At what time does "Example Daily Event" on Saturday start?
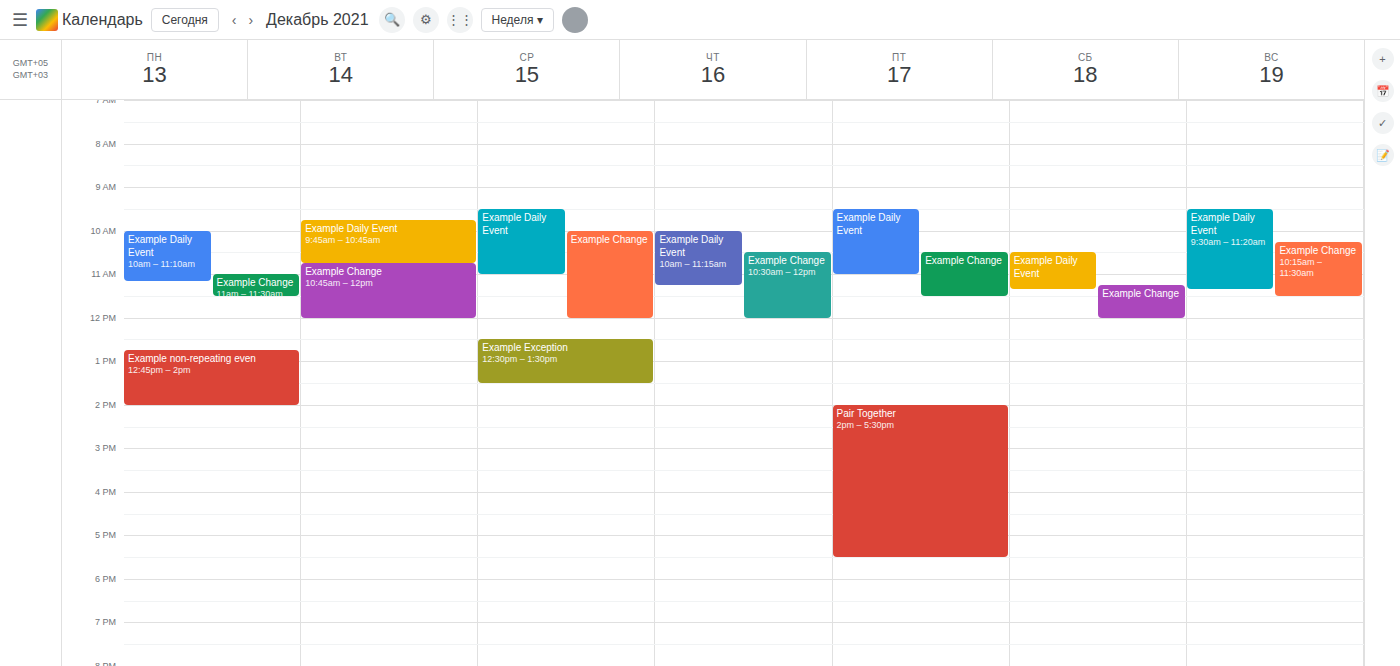
10:30 AM